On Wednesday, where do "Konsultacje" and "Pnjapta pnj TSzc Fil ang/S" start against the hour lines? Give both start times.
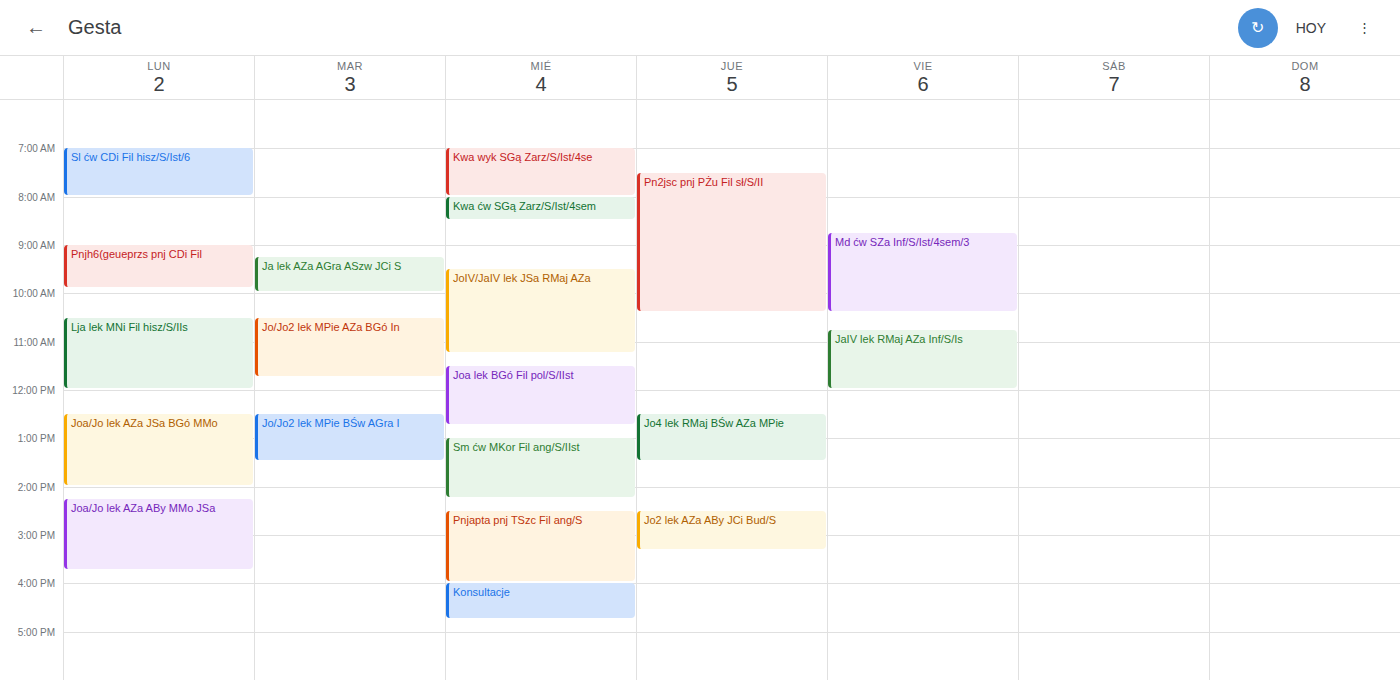
"Konsultacje": 16:00, exactly on the 16:00 line. "Pnjapta pnj TSzc Fil ang/S": 14:30, halfway between the 14:00 and 15:00 lines.